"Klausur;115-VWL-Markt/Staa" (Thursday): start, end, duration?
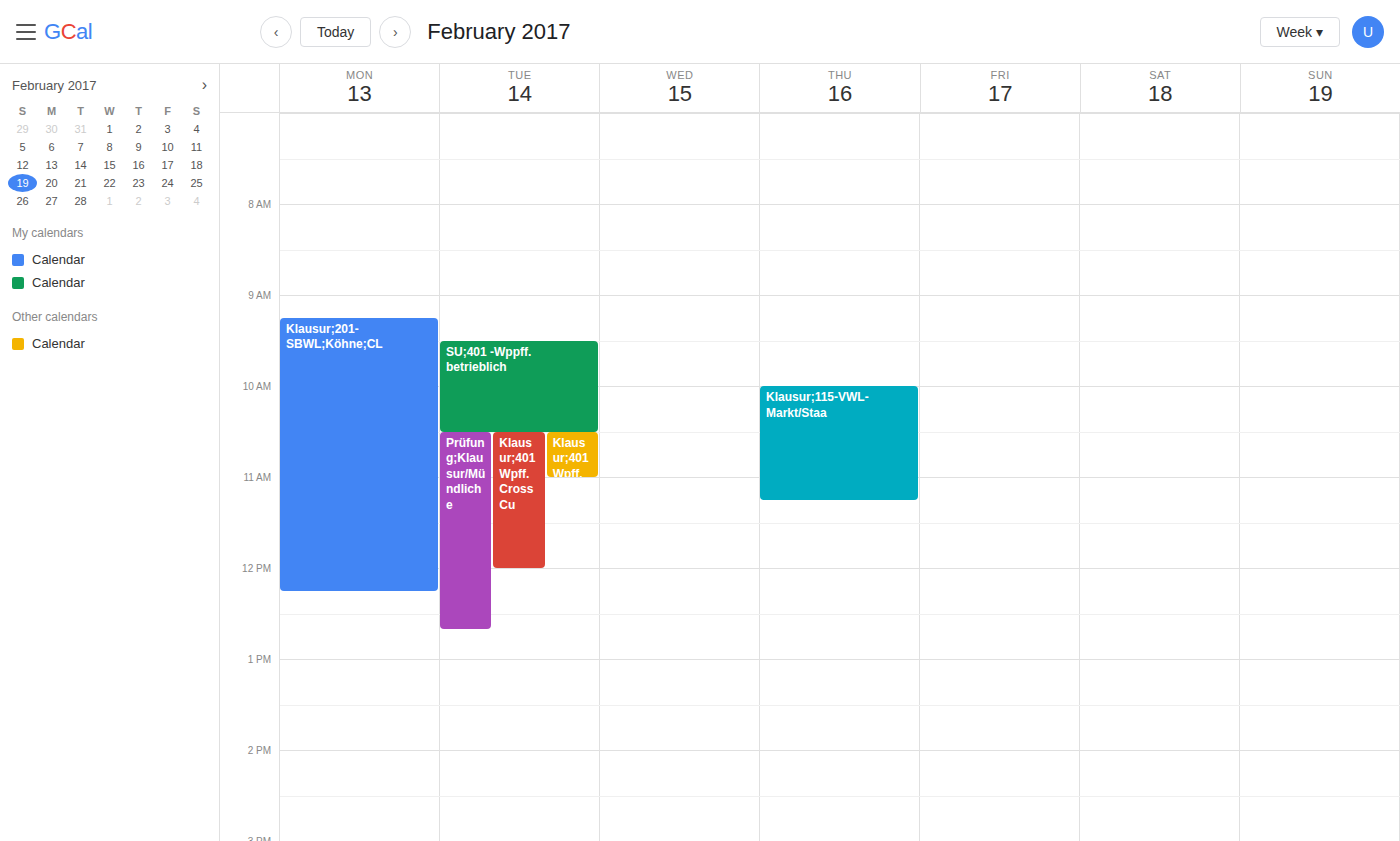
10:00 AM to 11:15 AM, 1 hour 15 minutes